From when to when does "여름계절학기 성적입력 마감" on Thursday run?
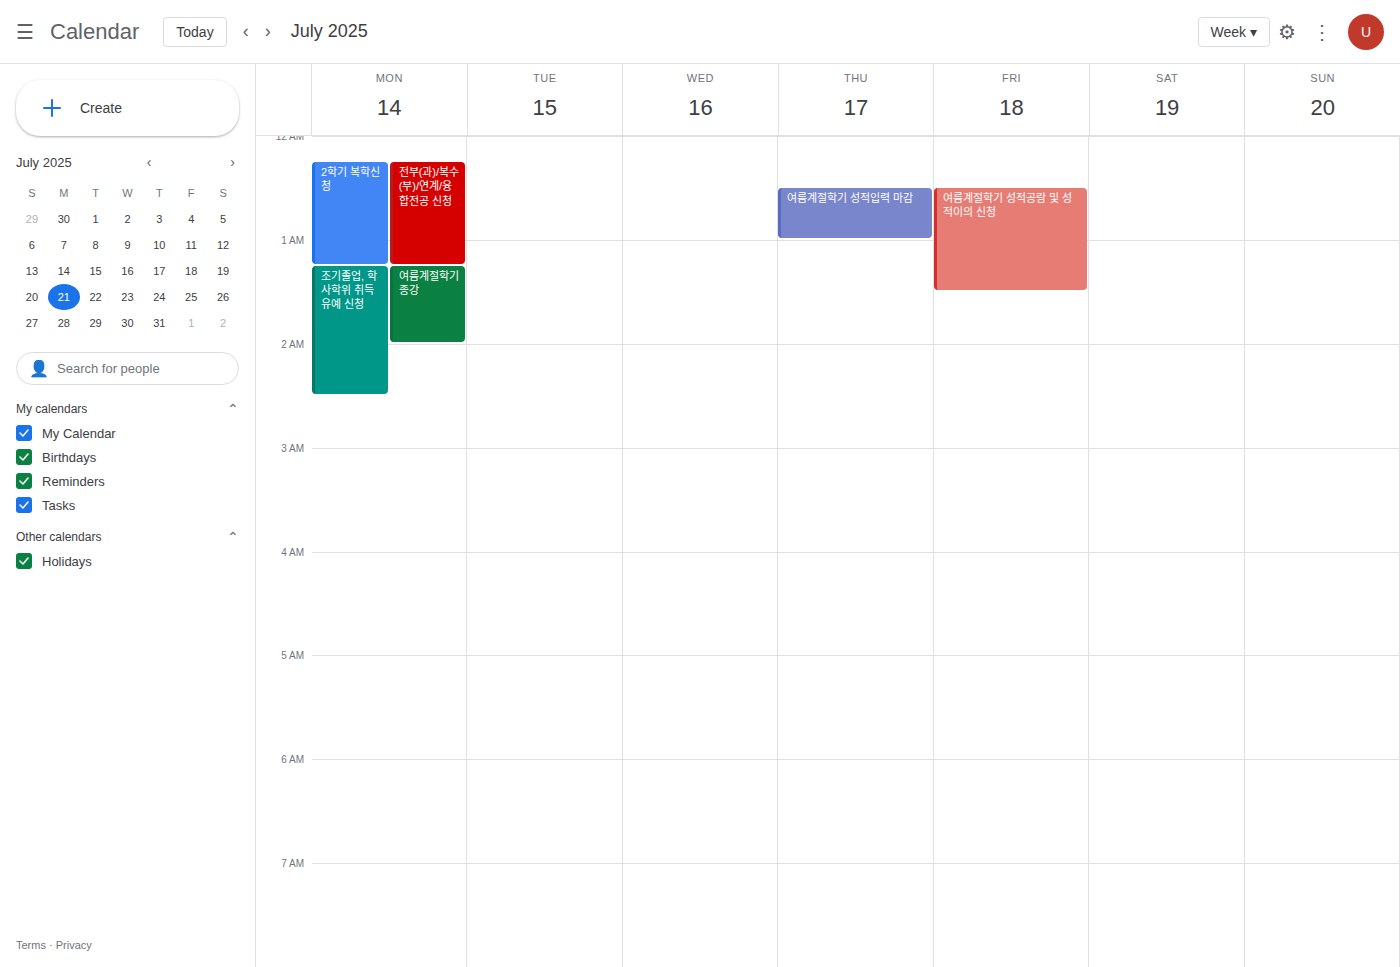
12:30 AM to 1:00 AM